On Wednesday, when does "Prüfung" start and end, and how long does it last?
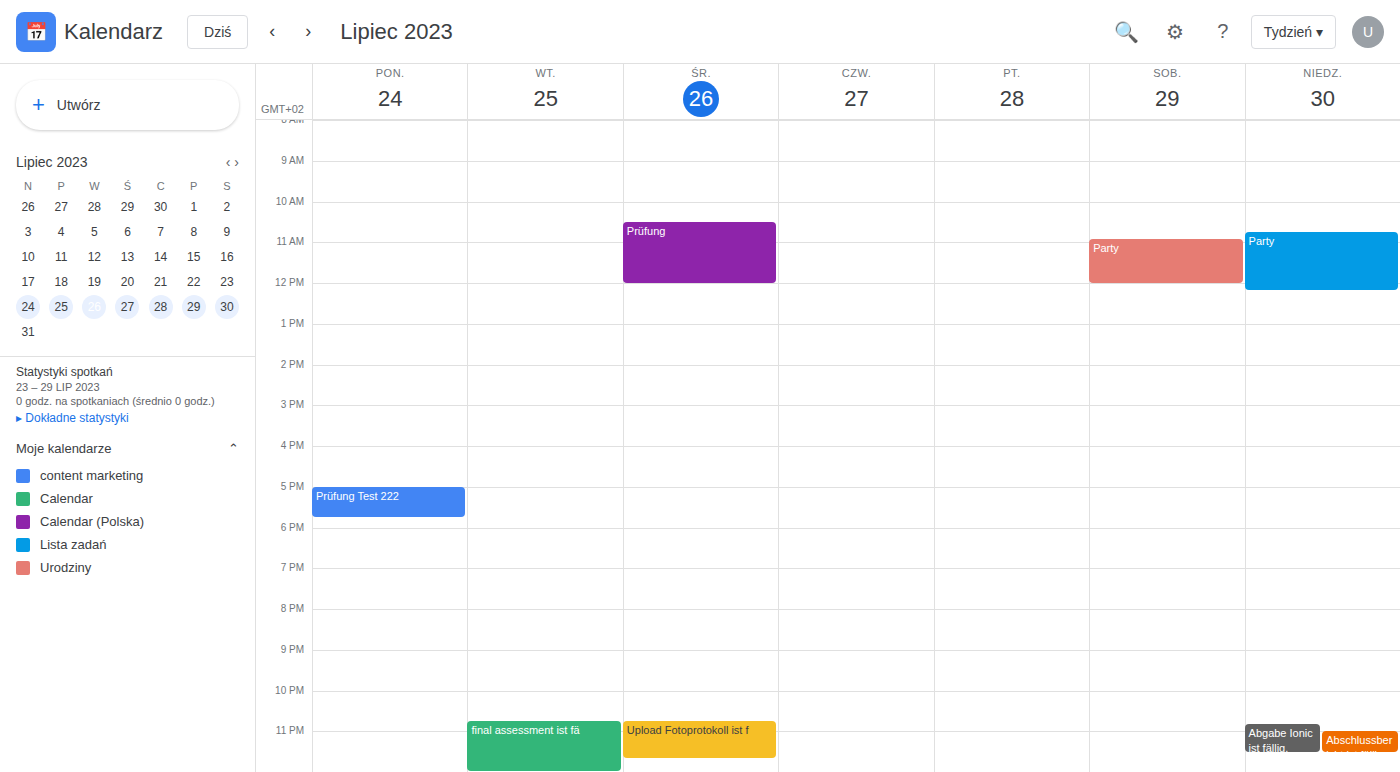
10:30 AM to 12:00 PM, 1 hour 30 minutes